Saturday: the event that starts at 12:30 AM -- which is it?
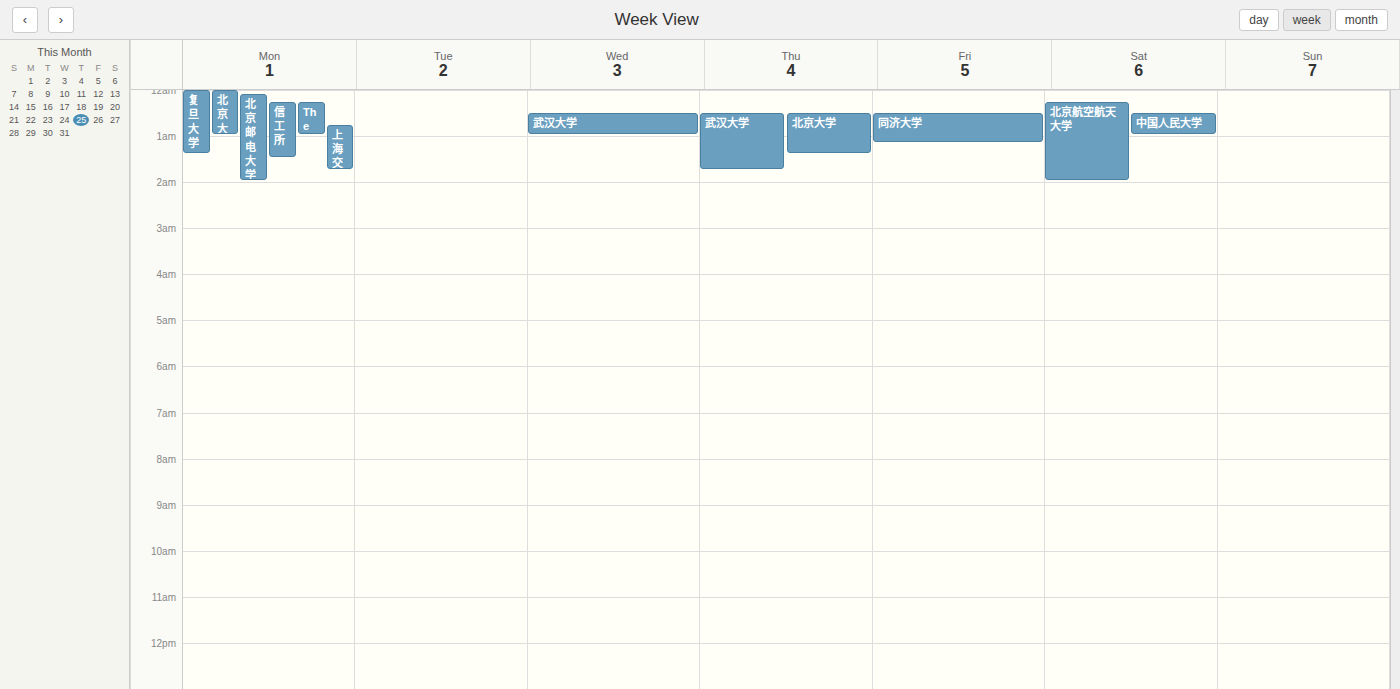
"中国人民大学"